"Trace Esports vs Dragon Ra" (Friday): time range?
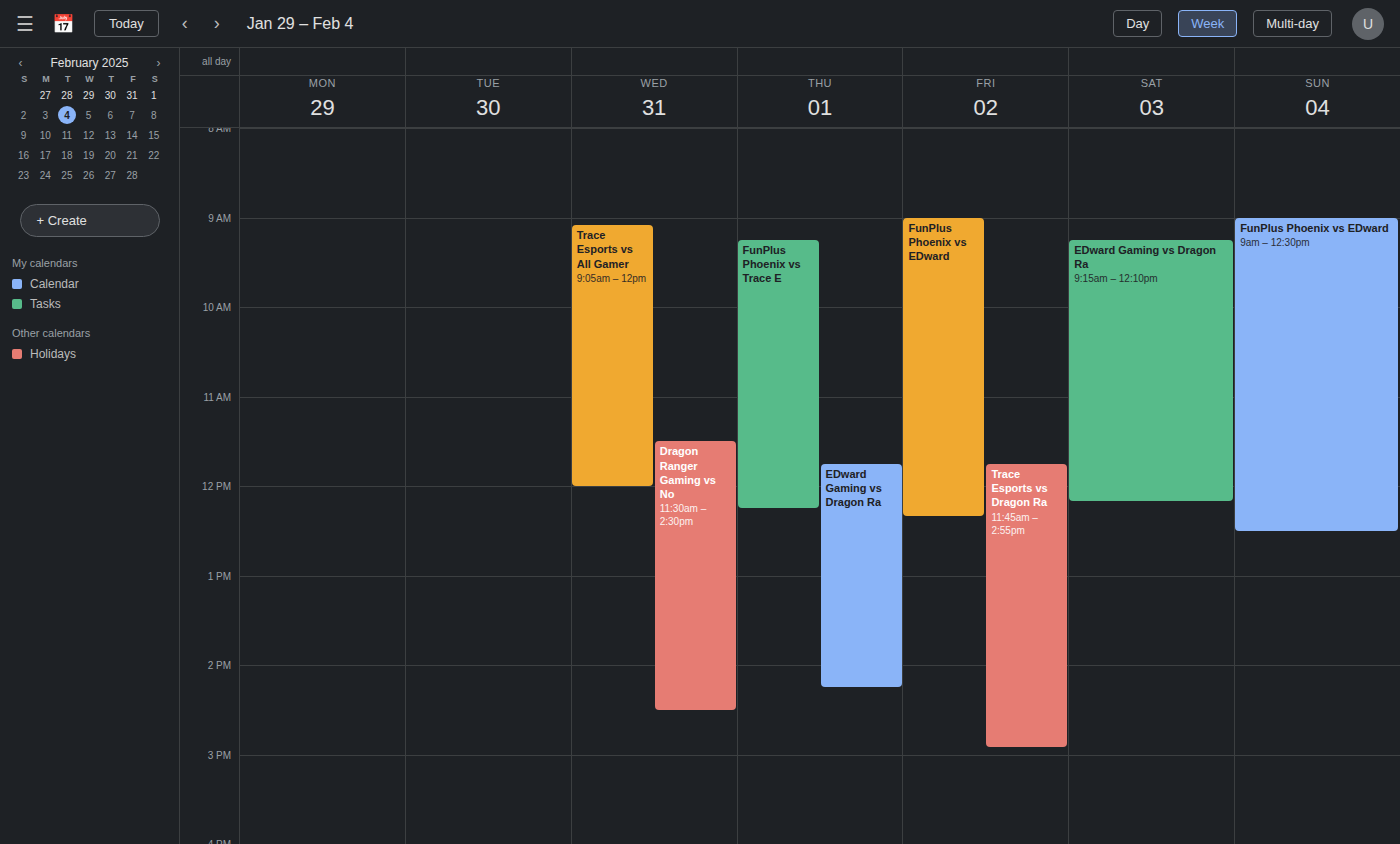
11:45 AM to 2:55 PM